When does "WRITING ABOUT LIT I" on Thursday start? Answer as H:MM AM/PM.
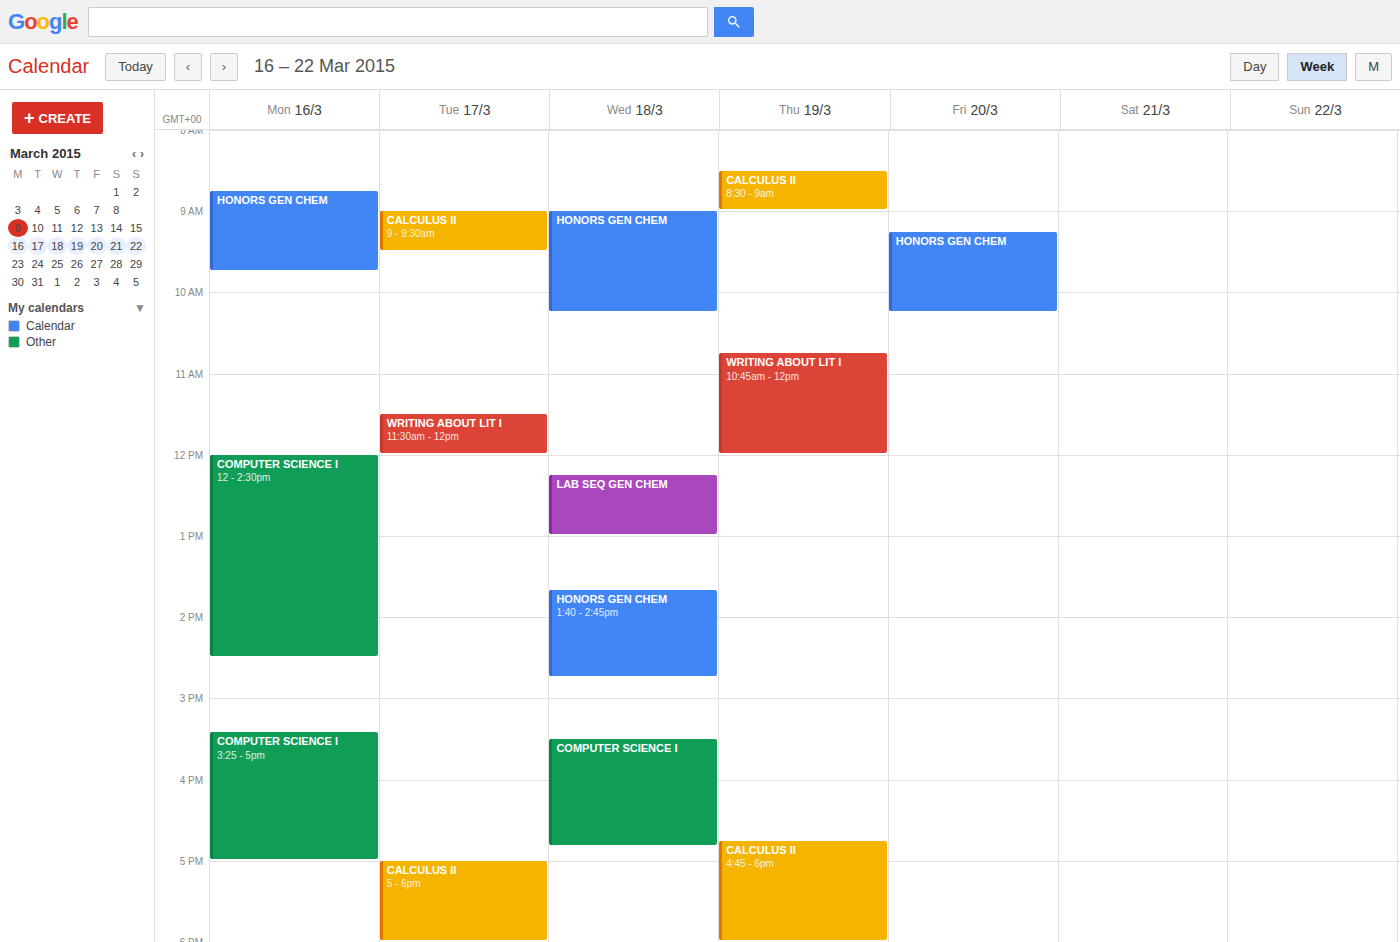
10:45 AM